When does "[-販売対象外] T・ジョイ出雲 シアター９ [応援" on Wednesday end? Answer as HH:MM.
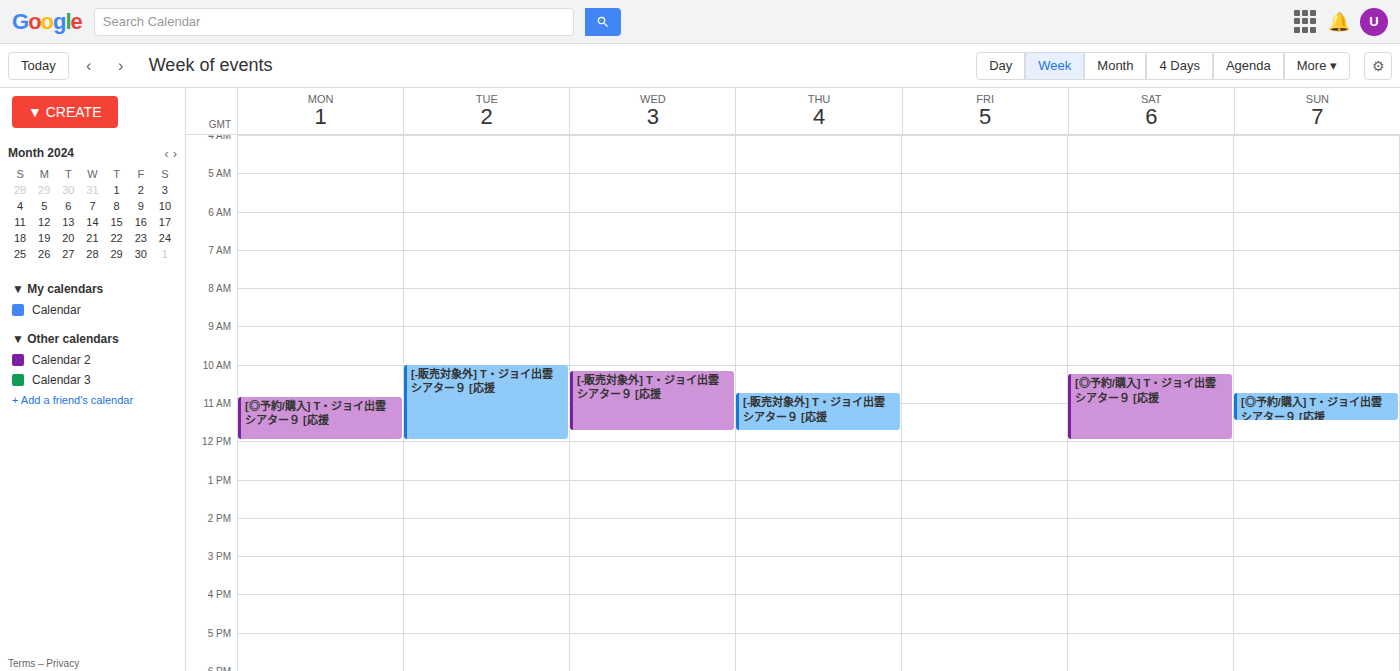
11:45